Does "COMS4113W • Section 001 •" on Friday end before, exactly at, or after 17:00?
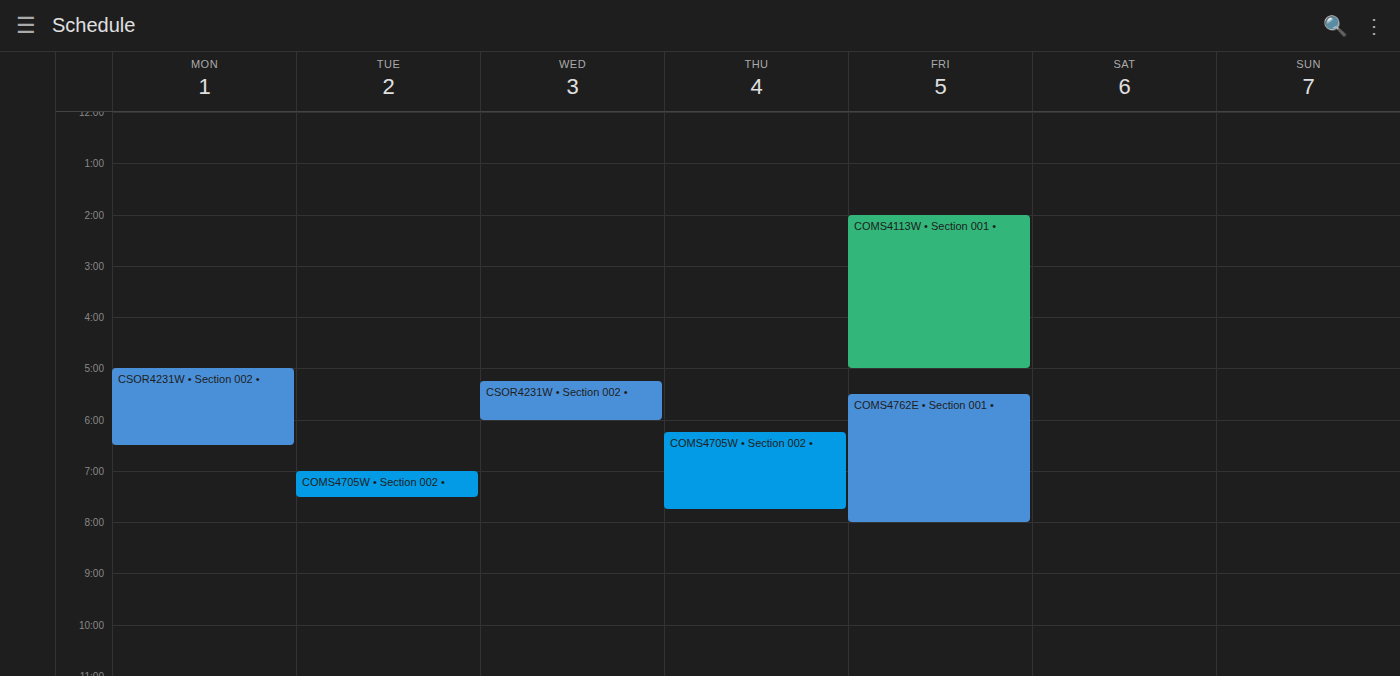
17:00 -- exactly at 17:00, on the 17:00 line.